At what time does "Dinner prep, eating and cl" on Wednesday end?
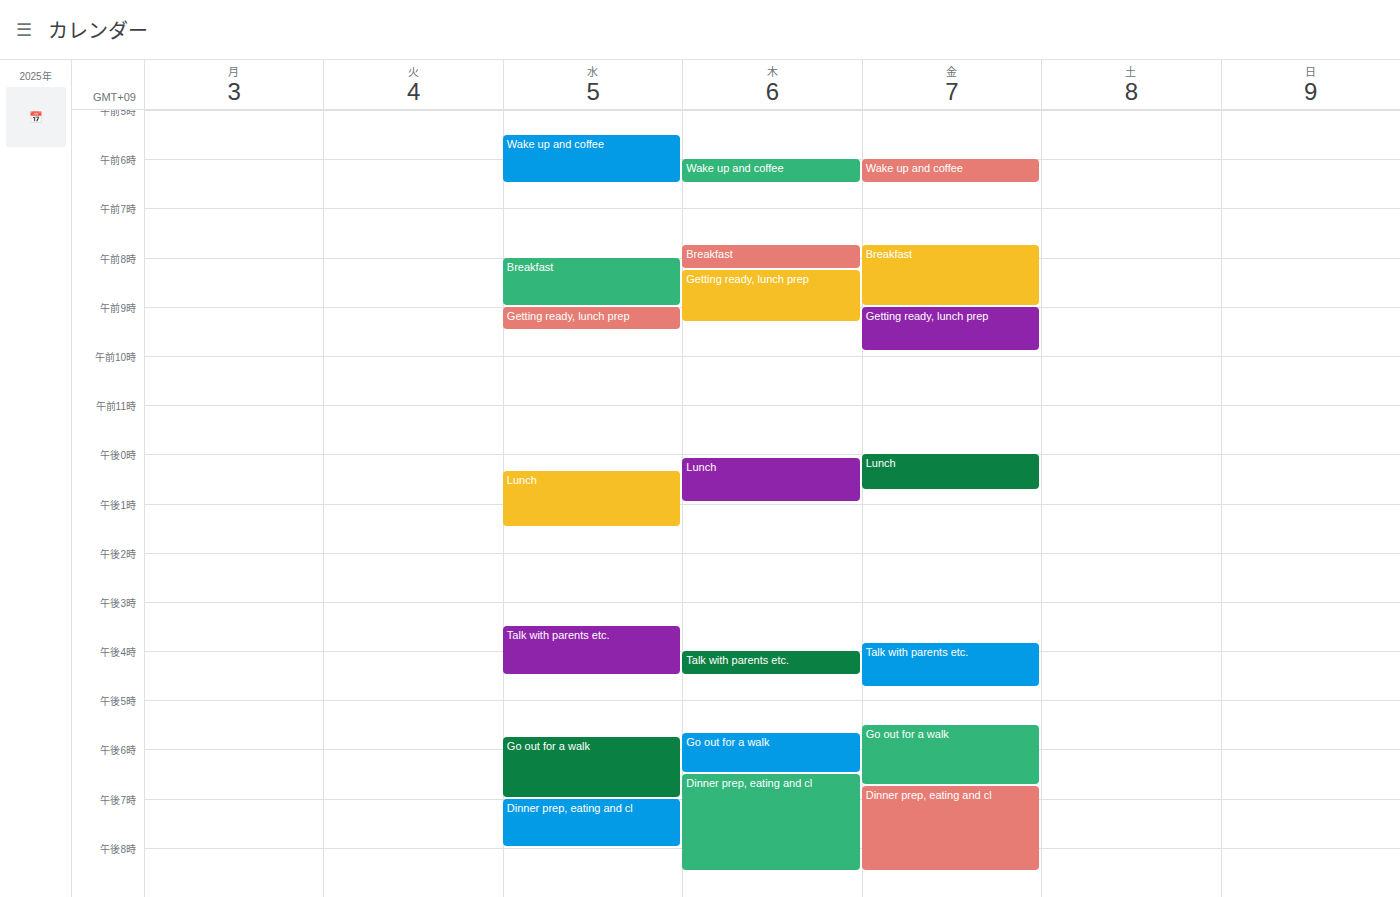
8:00 PM